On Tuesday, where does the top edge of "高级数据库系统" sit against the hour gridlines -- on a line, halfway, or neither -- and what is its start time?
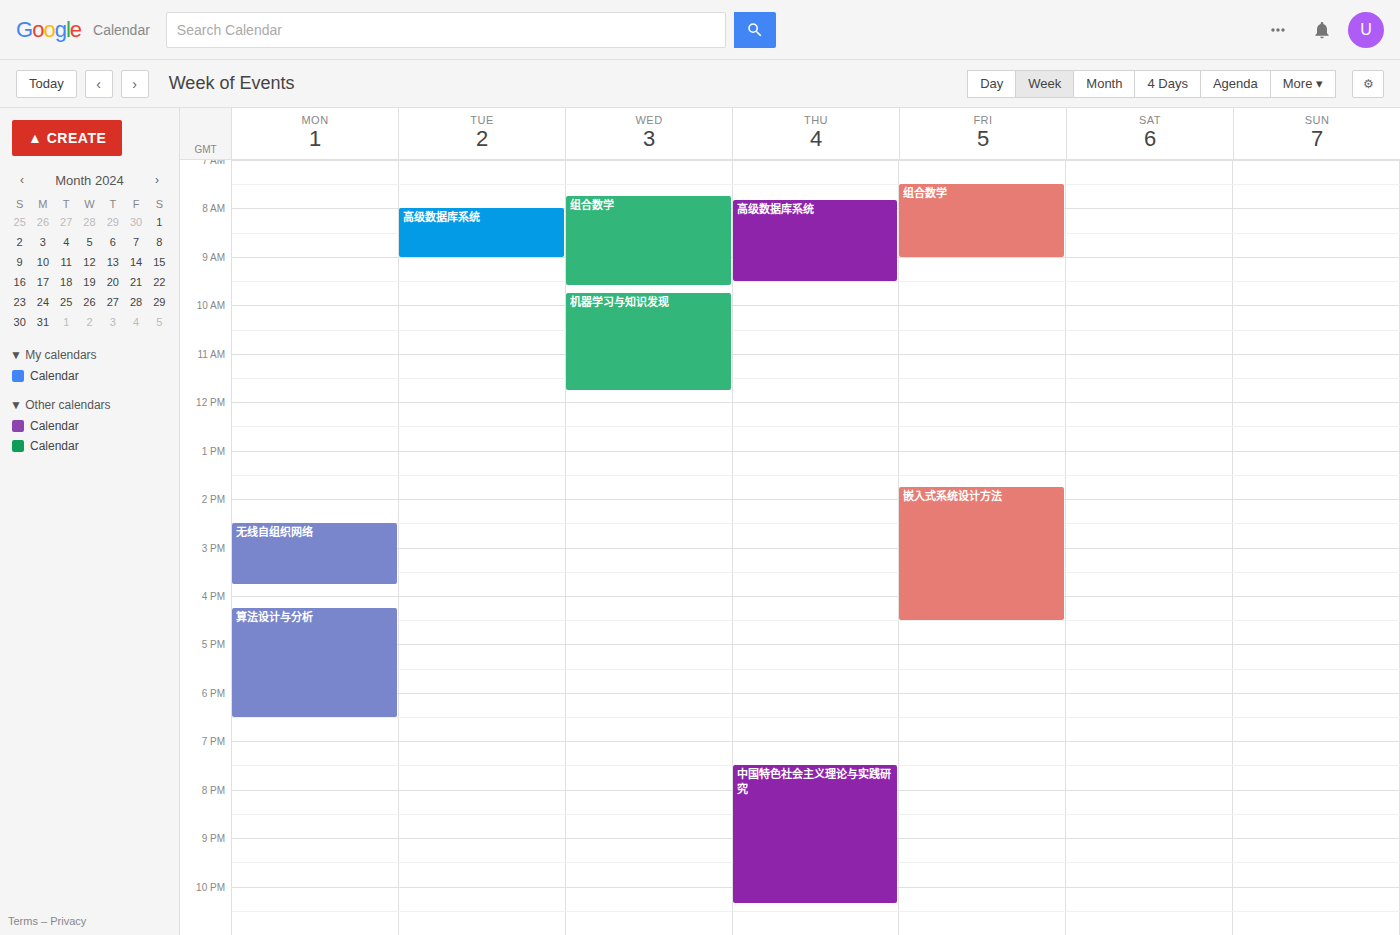
8:00 AM -- exactly on the 8 AM line.